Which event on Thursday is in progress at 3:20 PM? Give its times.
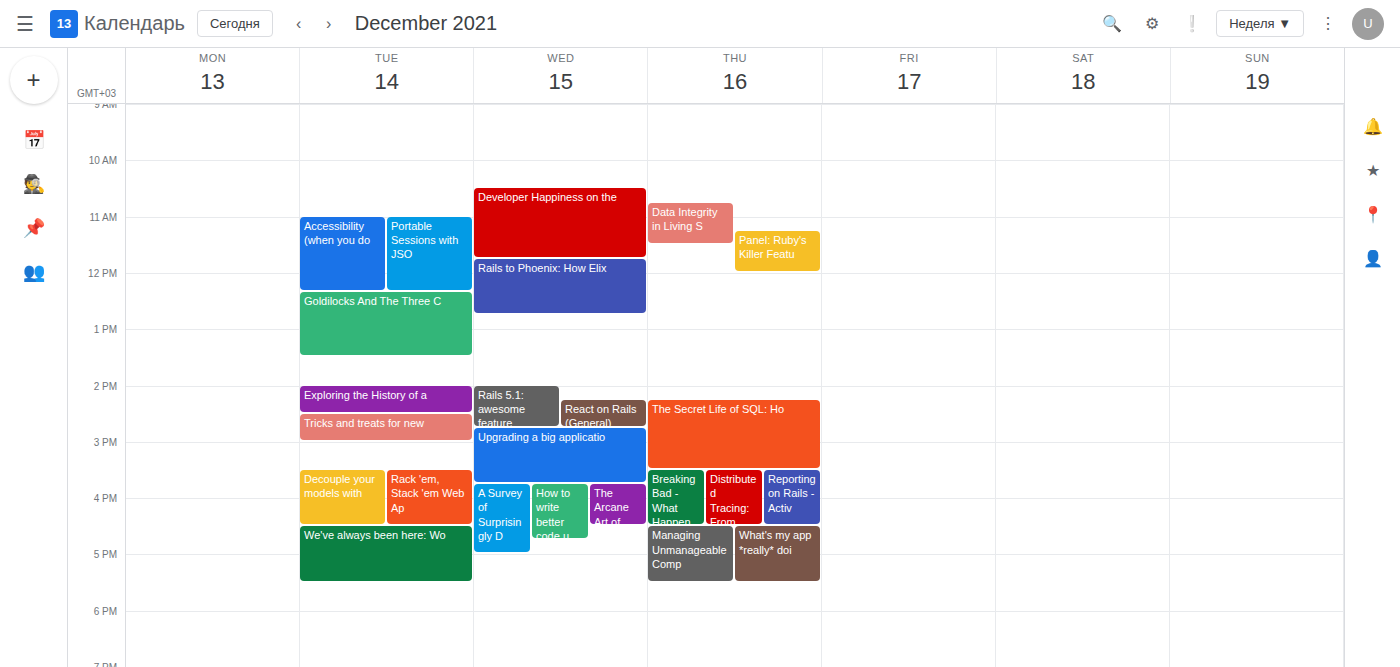
"The Secret Life of SQL: Ho", 2:15 PM to 3:30 PM